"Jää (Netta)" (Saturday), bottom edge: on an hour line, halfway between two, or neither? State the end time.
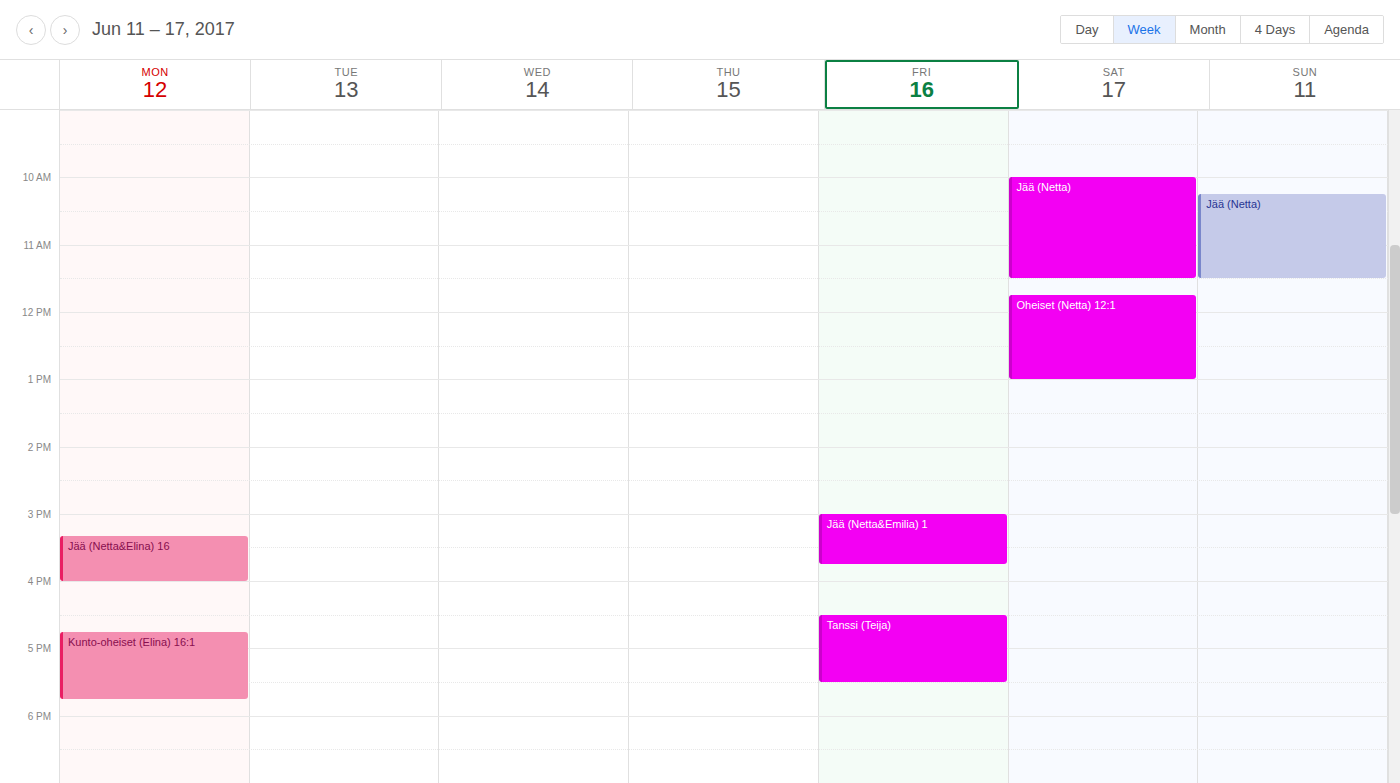
11:30 AM -- halfway between the 11 AM and 12 PM lines.